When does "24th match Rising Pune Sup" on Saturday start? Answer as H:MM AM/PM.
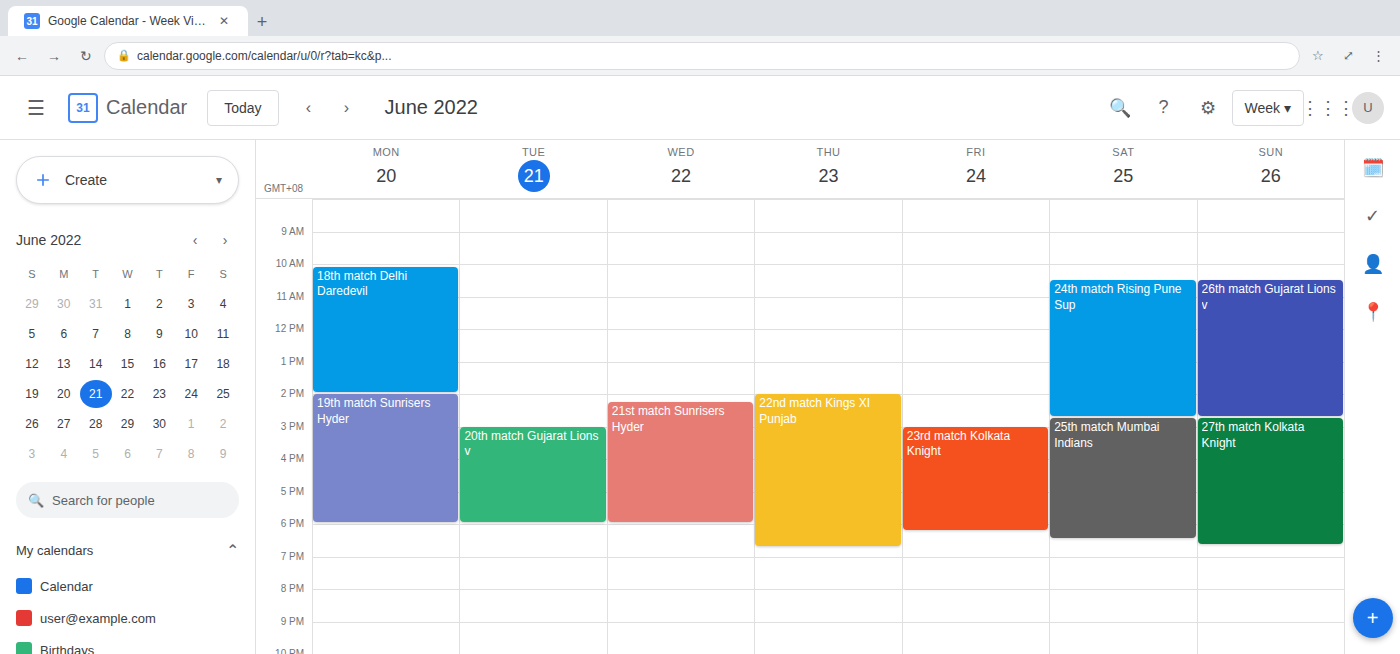
10:30 AM